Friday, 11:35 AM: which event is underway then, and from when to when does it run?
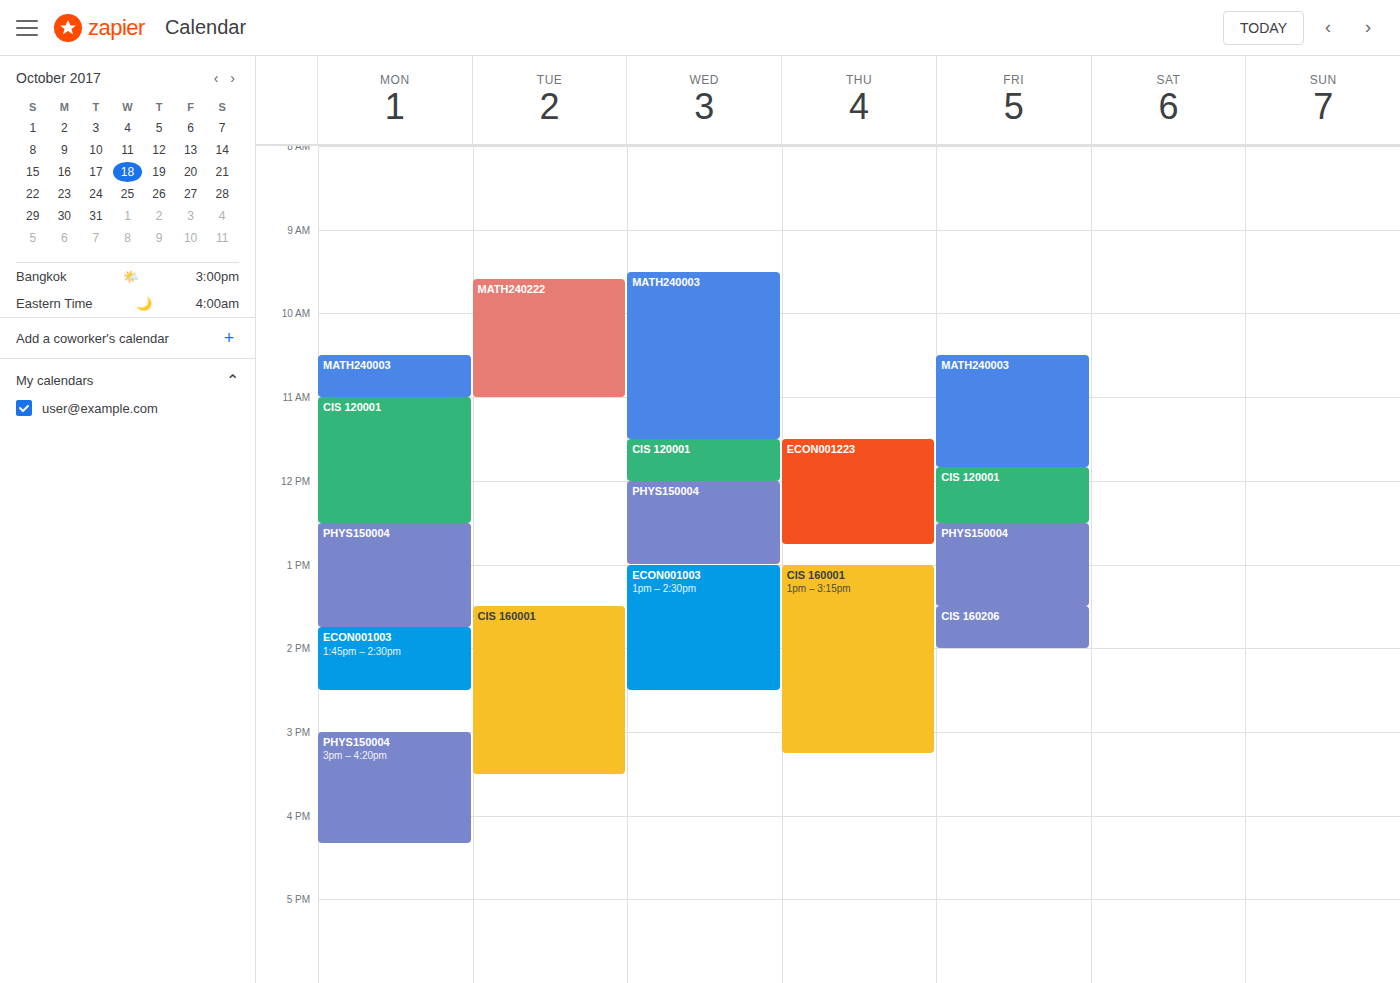
"MATH240003", 10:30 AM to 11:50 AM